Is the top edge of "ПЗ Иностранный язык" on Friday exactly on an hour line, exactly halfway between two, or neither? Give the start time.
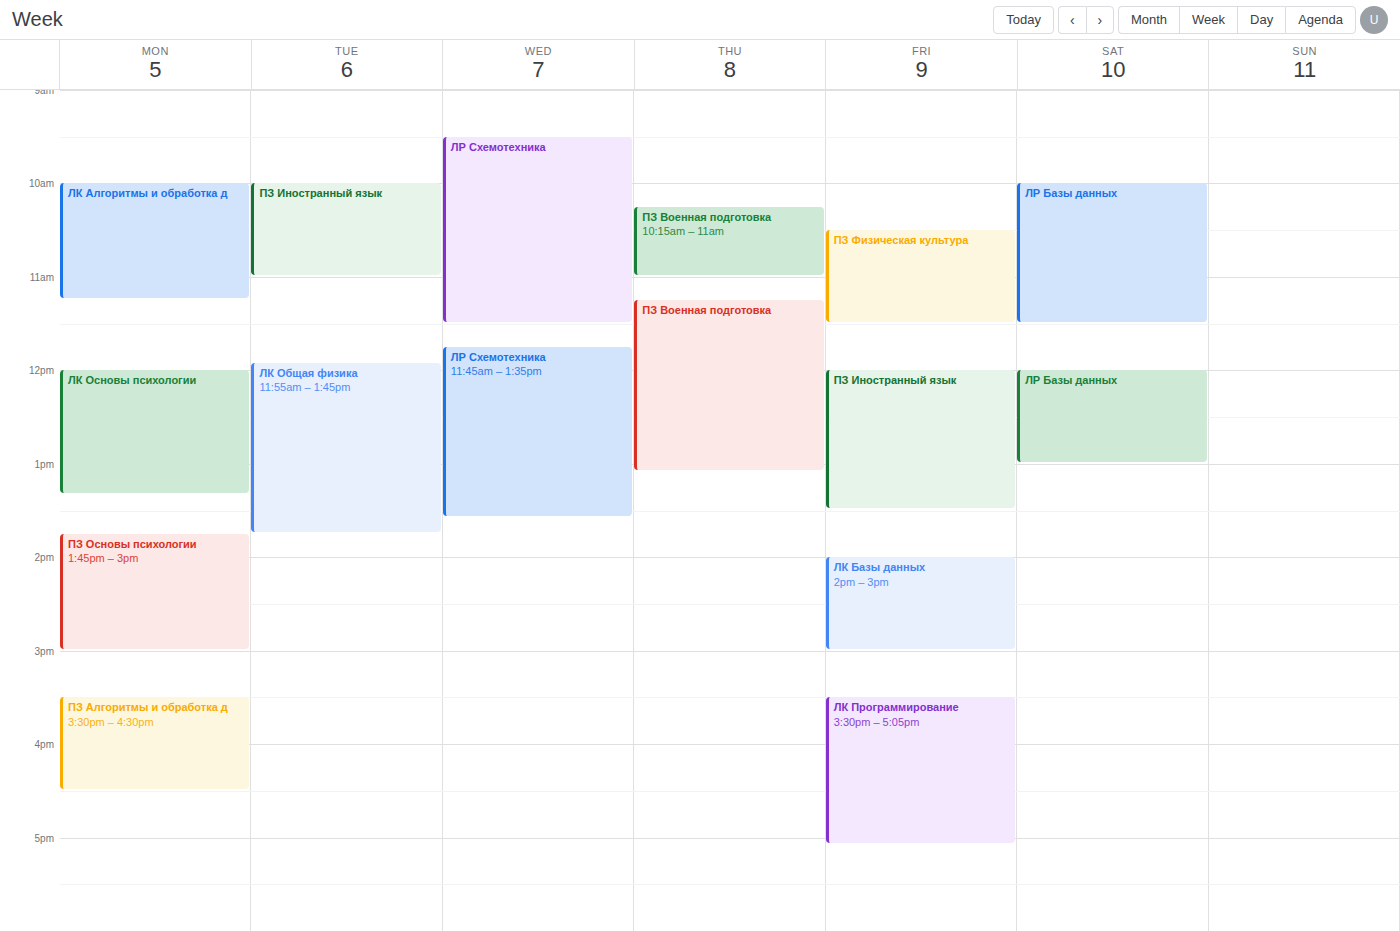
12:00 PM -- exactly on the 12 PM line.